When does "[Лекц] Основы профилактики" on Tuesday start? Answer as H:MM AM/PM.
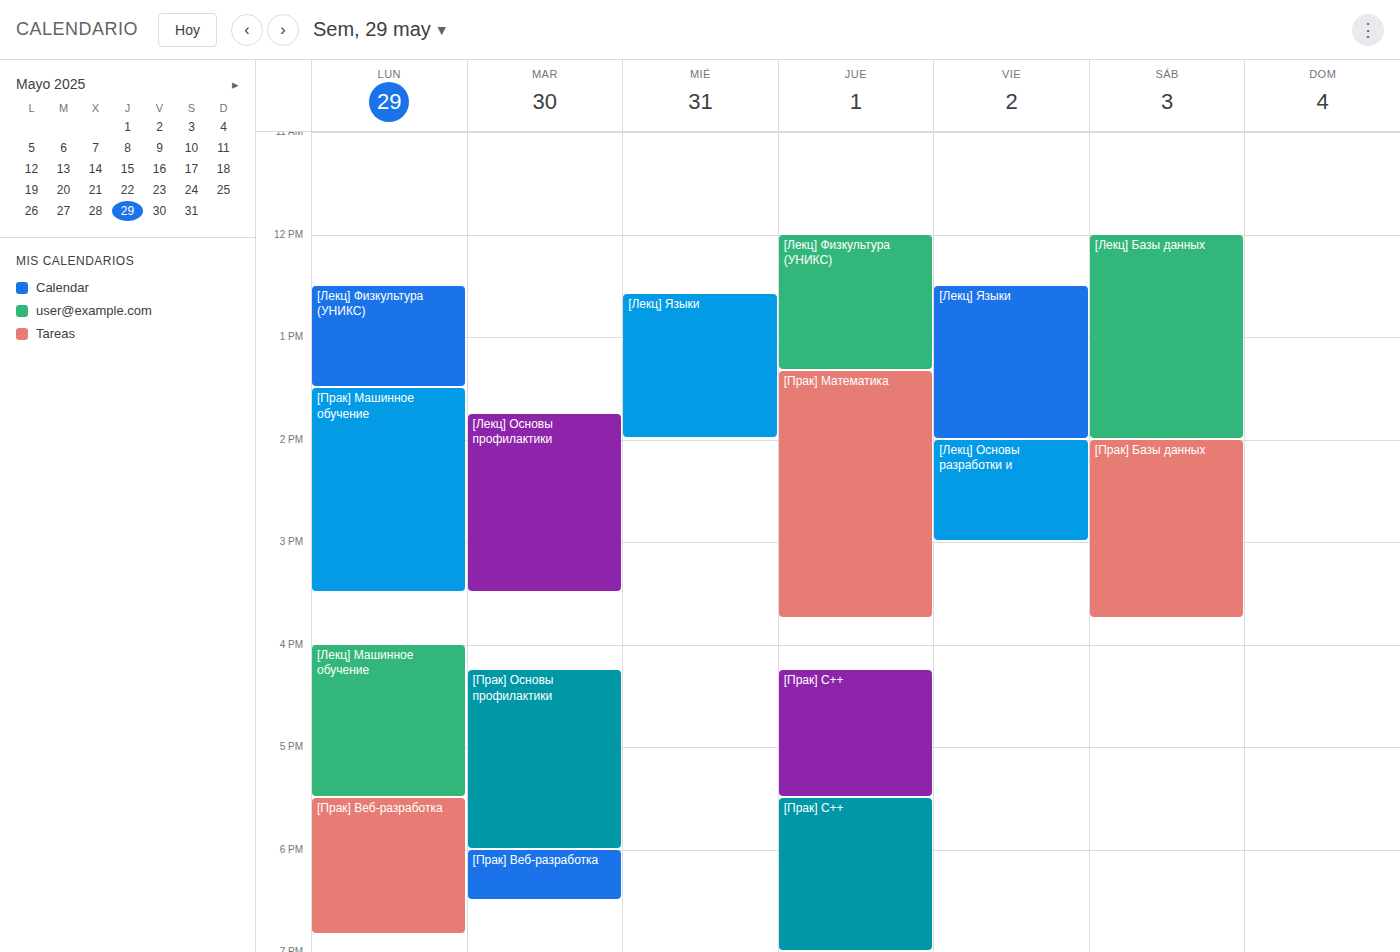
1:45 PM